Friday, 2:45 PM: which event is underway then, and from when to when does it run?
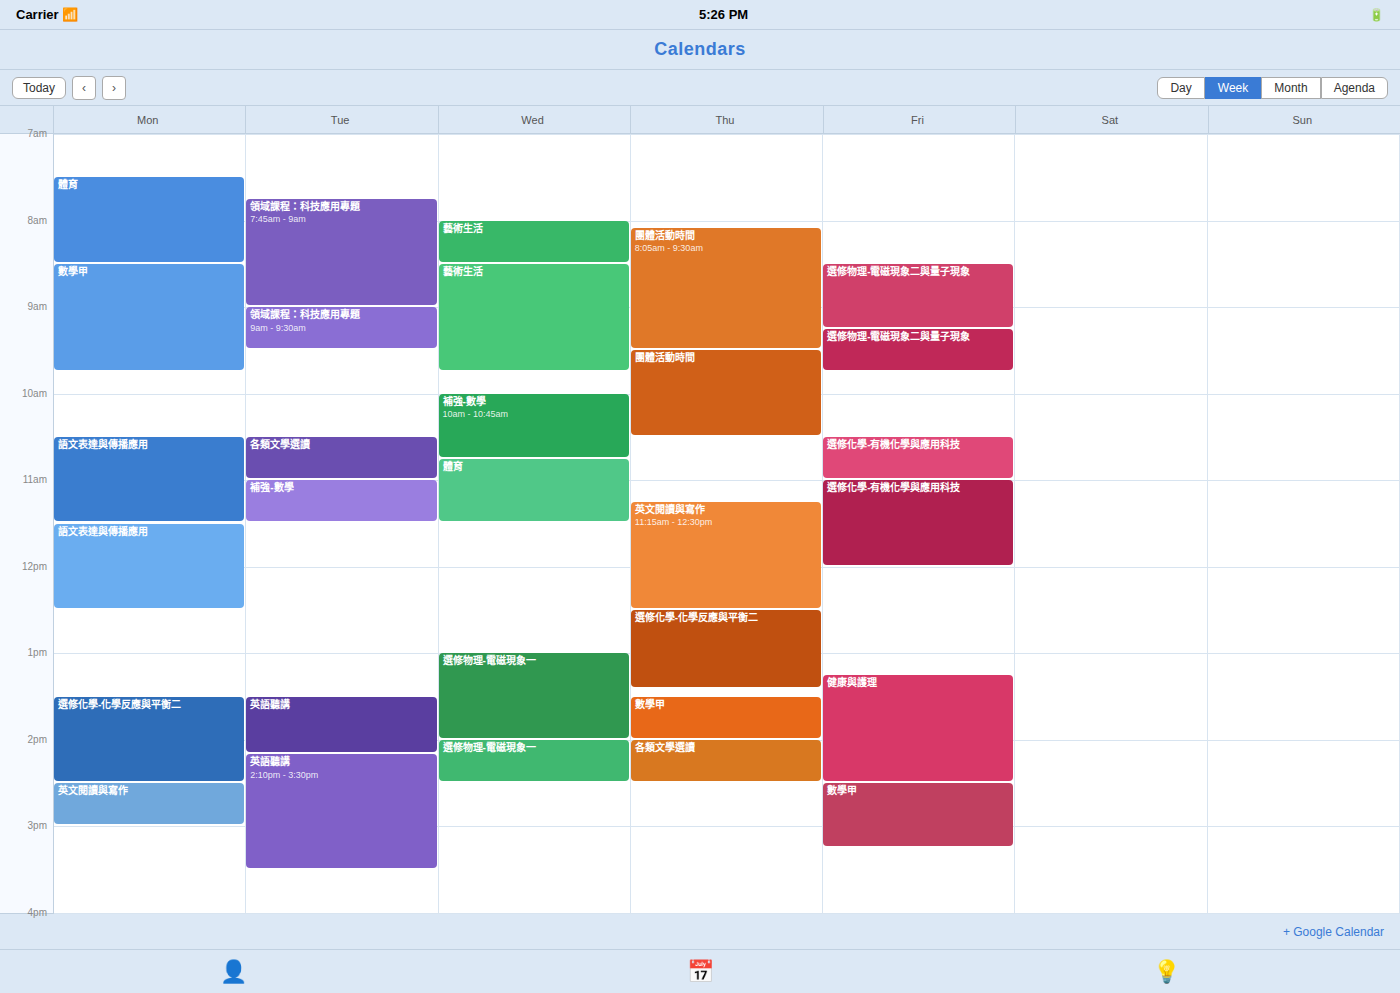
"數學甲", 2:30 PM to 3:15 PM